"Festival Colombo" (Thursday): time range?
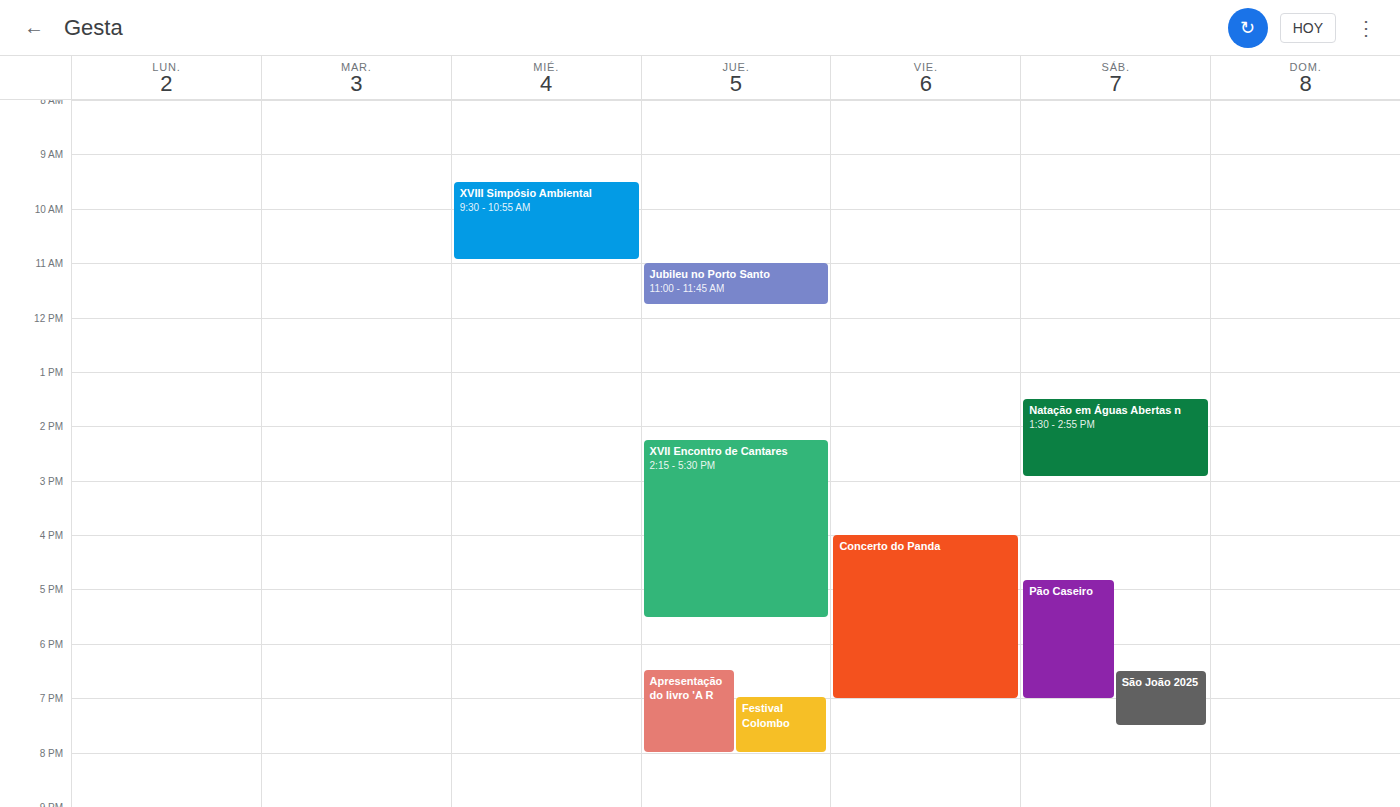
7:00 PM to 8:00 PM